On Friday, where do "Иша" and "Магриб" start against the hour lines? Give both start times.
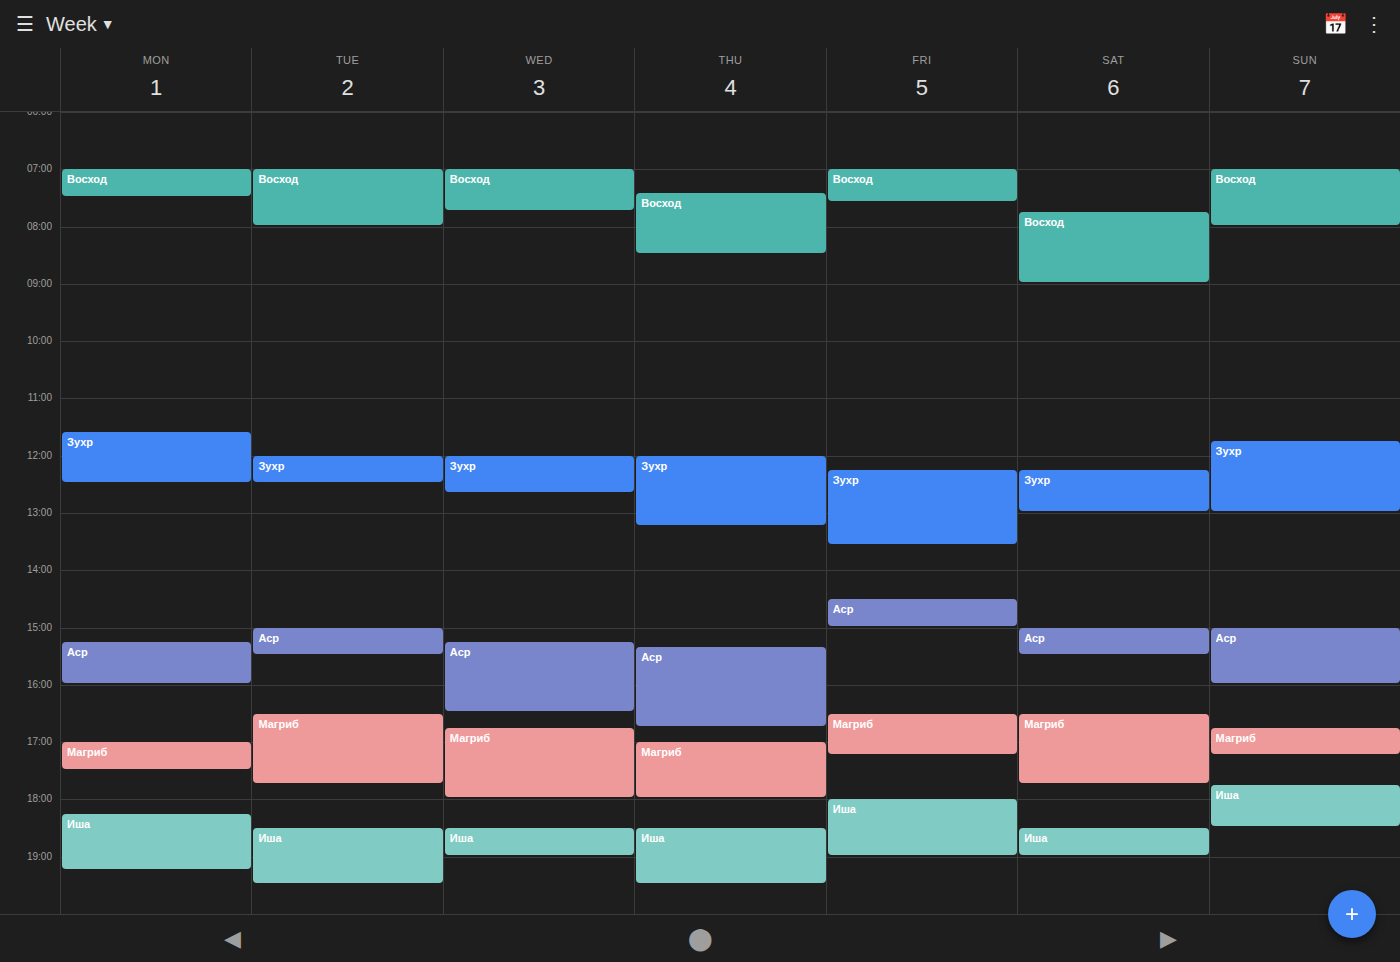
"Иша": 6:00 PM, exactly on the 6 PM line. "Магриб": 4:30 PM, halfway between the 4 PM and 5 PM lines.